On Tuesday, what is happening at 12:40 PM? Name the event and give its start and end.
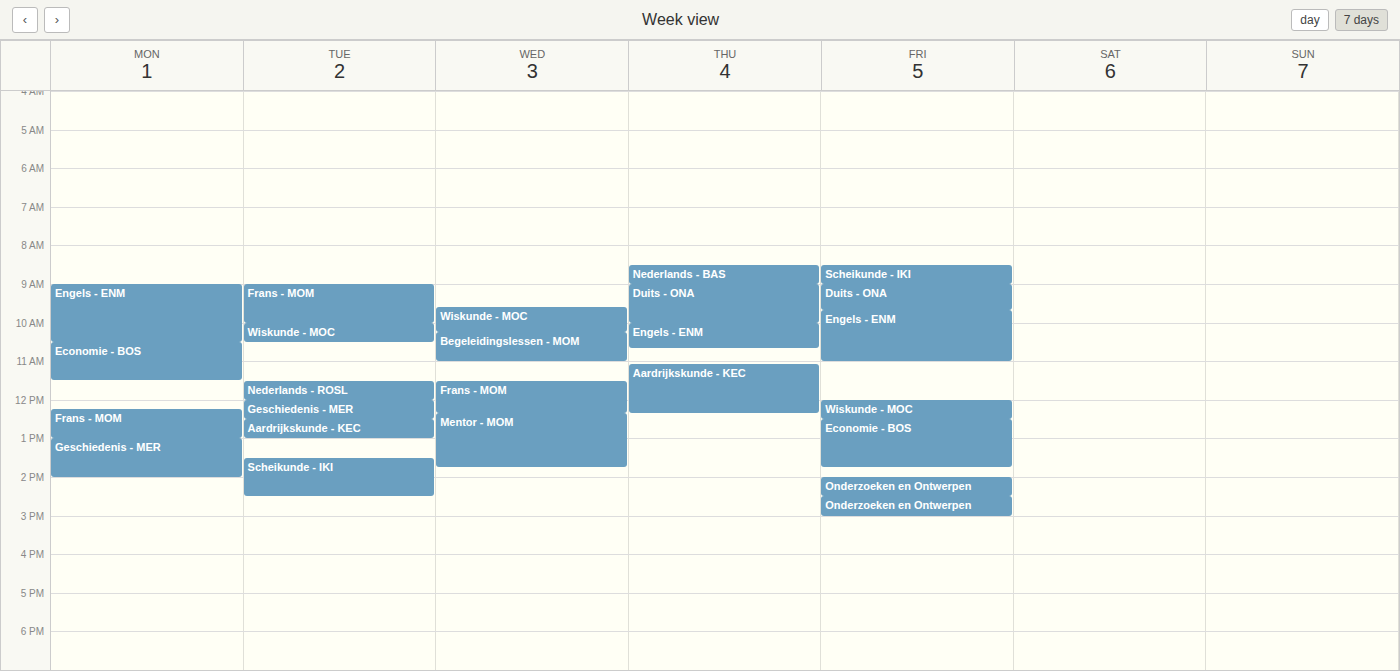
"Aardrijkskunde - KEC", 12:30 PM to 1:00 PM